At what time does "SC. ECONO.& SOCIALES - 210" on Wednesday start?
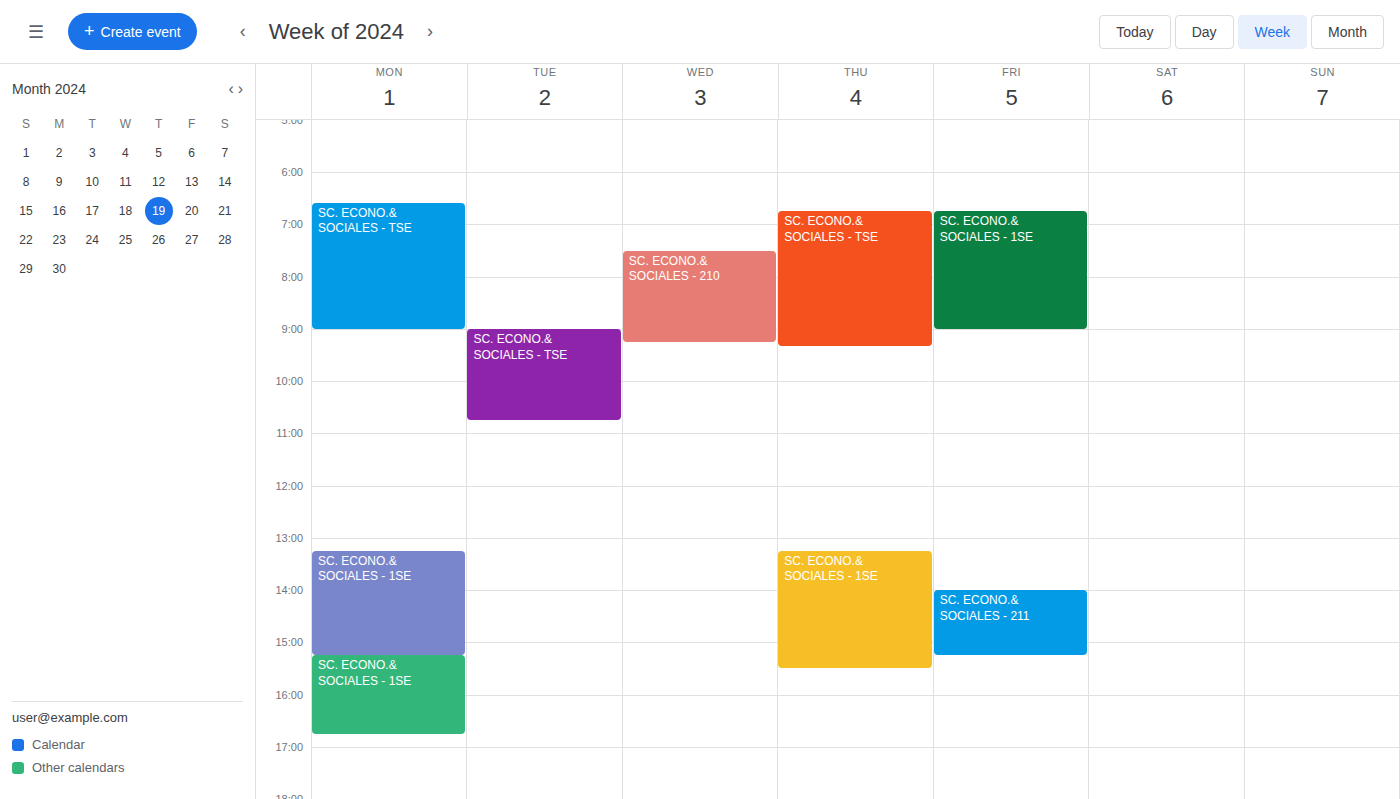
7:30 AM